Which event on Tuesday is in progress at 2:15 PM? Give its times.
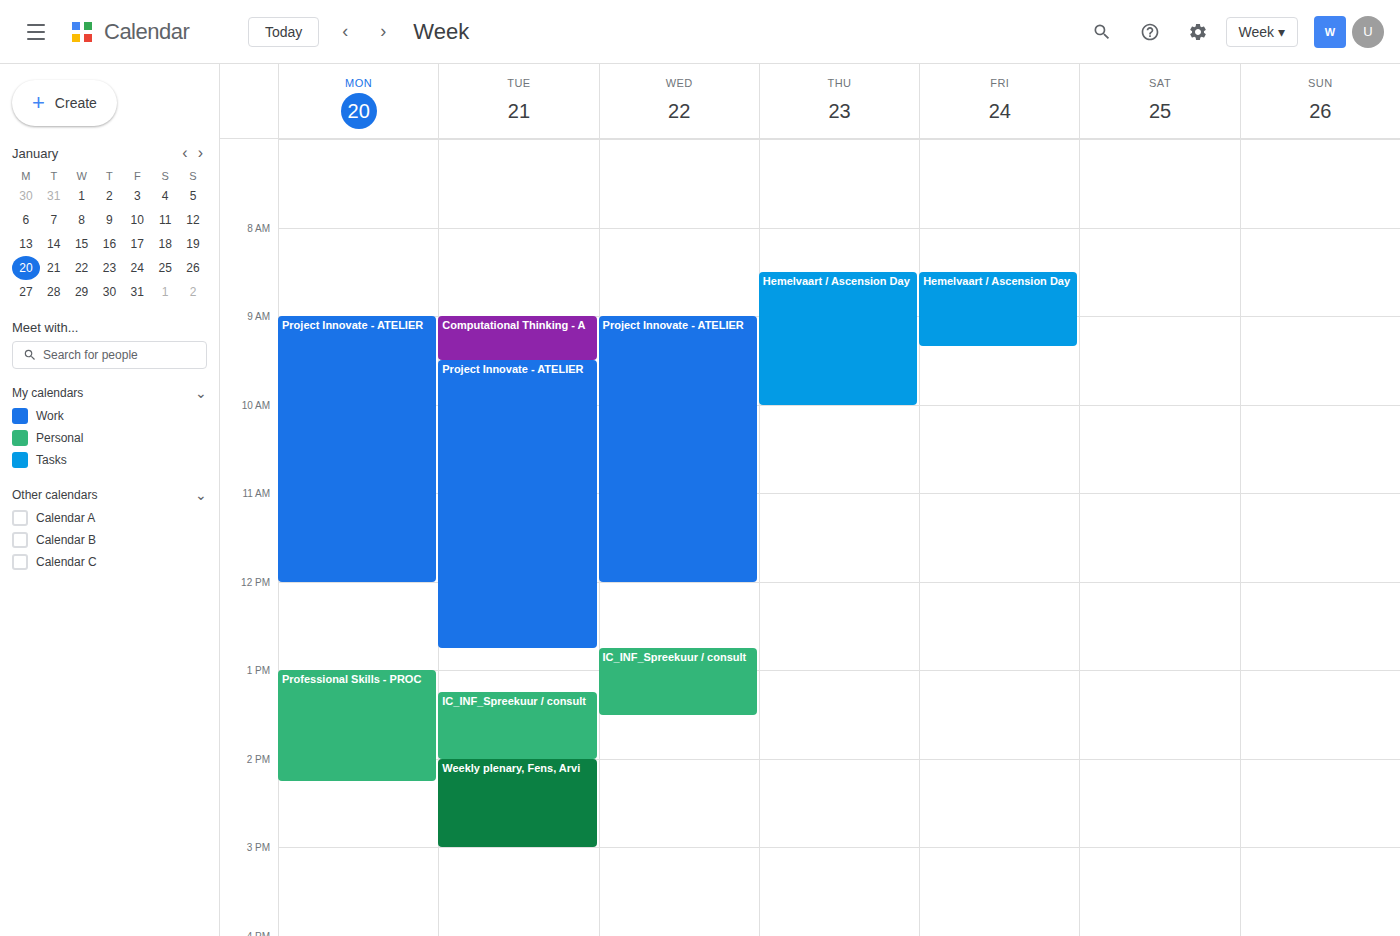
"Weekly plenary, Fens, Arvi", 2:00 PM to 3:00 PM